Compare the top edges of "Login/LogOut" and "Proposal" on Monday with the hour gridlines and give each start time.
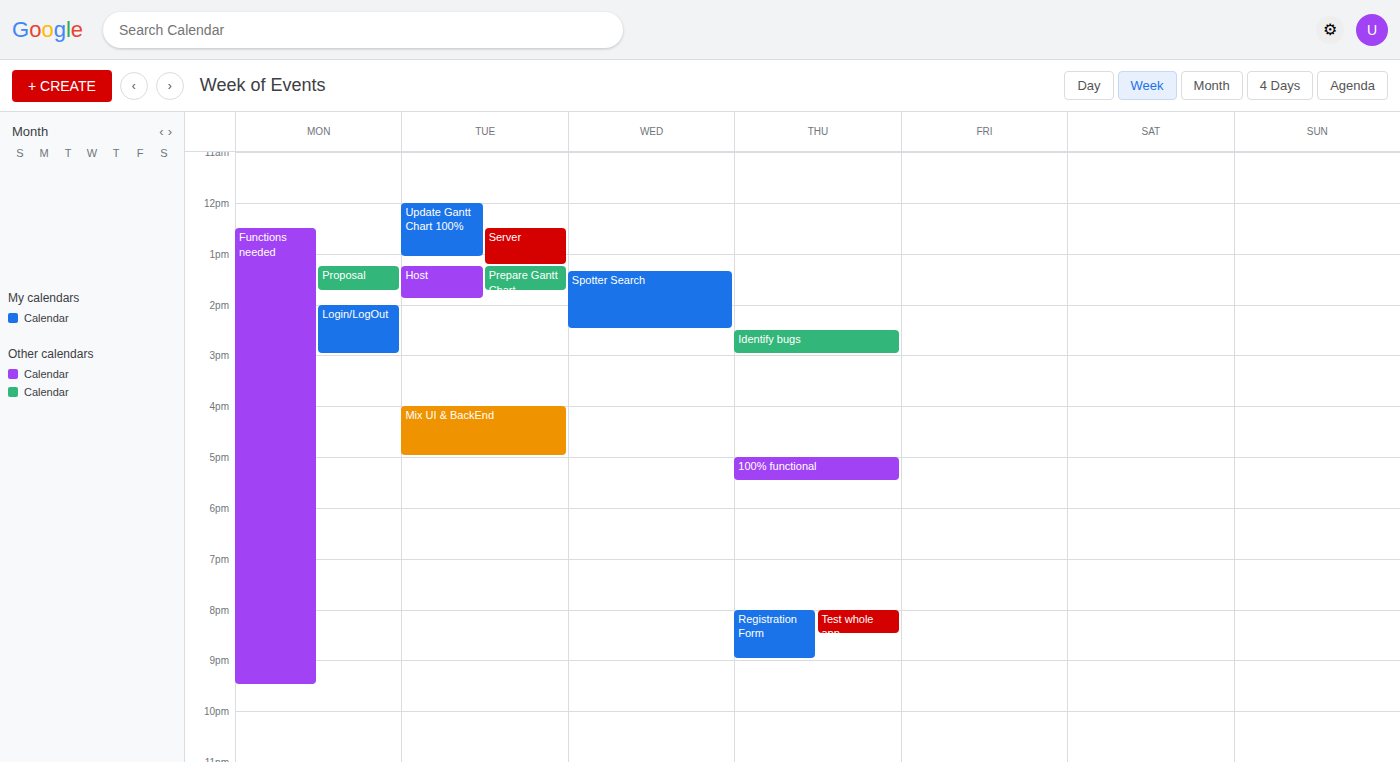
"Login/LogOut": 2:00 PM, exactly on the 2 PM line. "Proposal": 1:15 PM, neither: a quarter of the way from the 1 PM line to the 2 PM line.